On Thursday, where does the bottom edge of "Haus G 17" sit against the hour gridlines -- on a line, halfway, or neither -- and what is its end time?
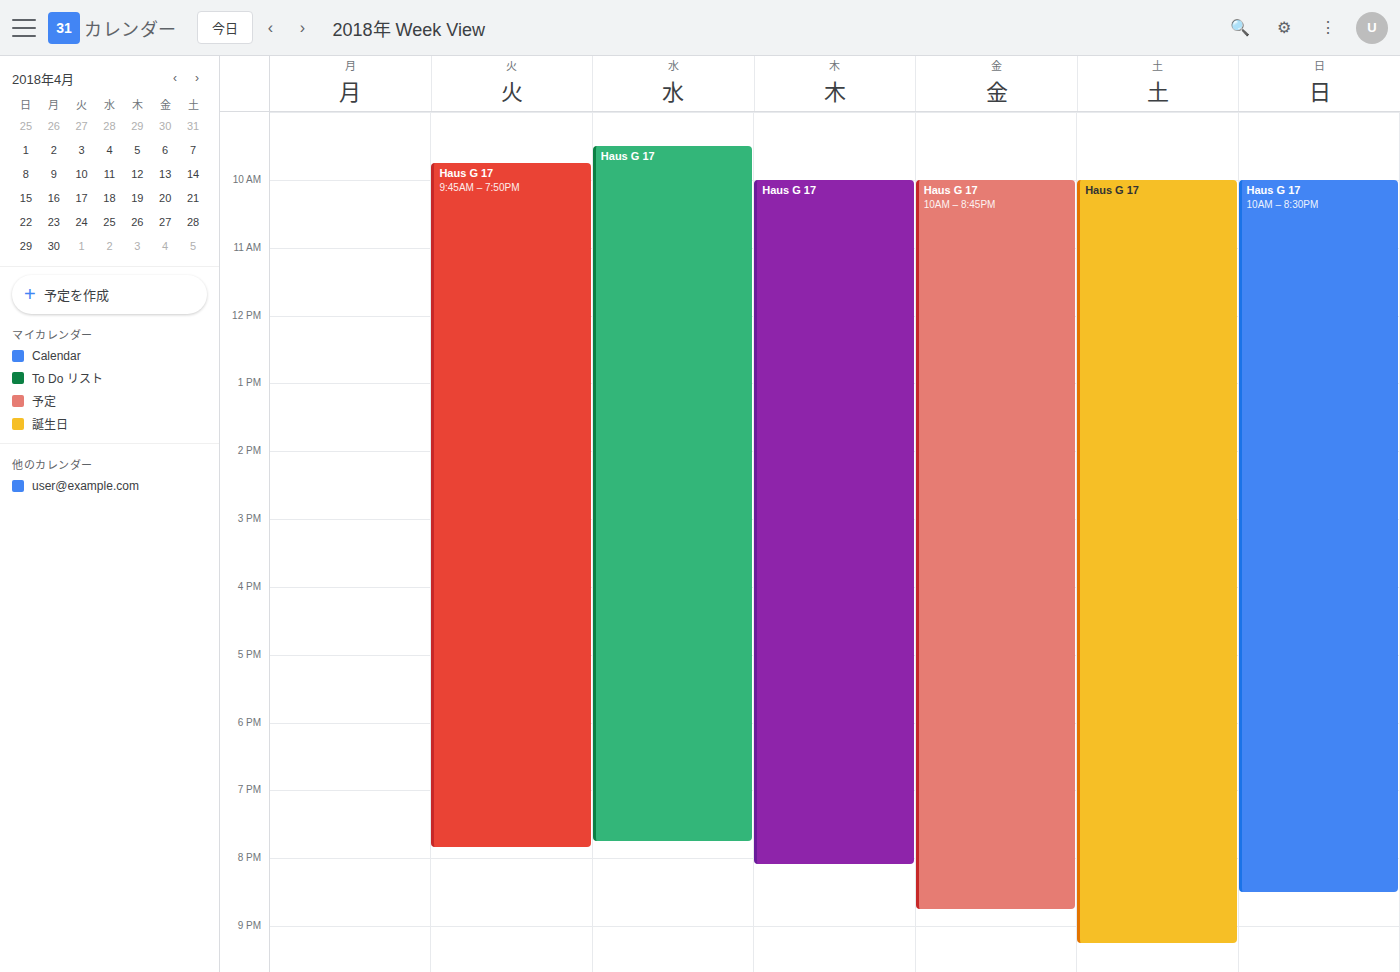
8:05 PM -- neither: 5 minutes below the 8 PM line and 55 minutes above the 9 PM line.